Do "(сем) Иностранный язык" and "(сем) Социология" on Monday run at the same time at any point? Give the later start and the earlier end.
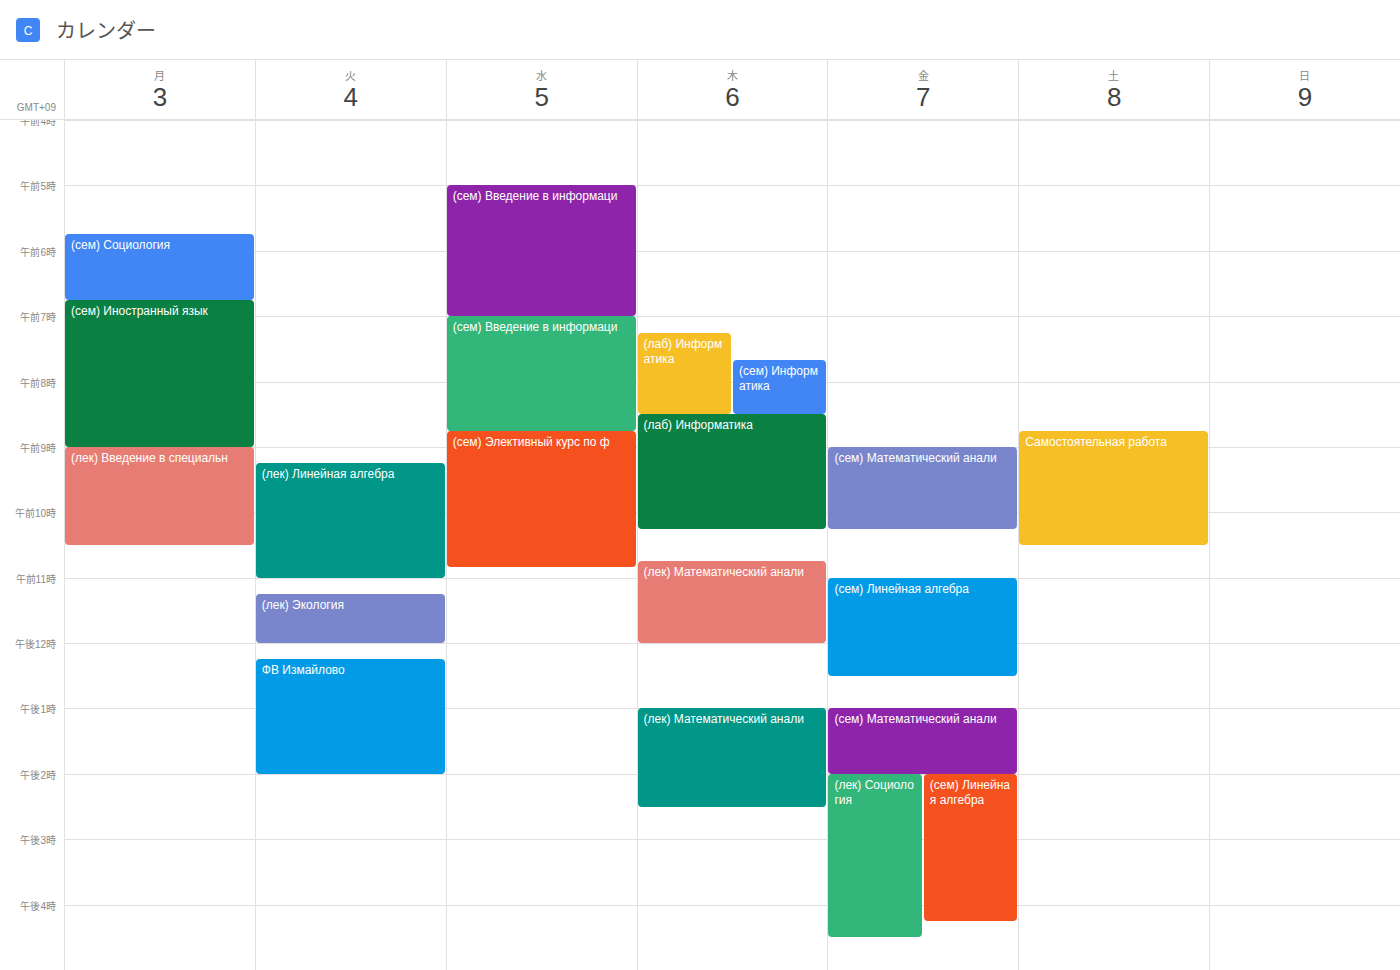
"(сем) Социология" ends at 6:45 AM, exactly when "(сем) Иностранный язык" starts -- they touch but do not overlap.